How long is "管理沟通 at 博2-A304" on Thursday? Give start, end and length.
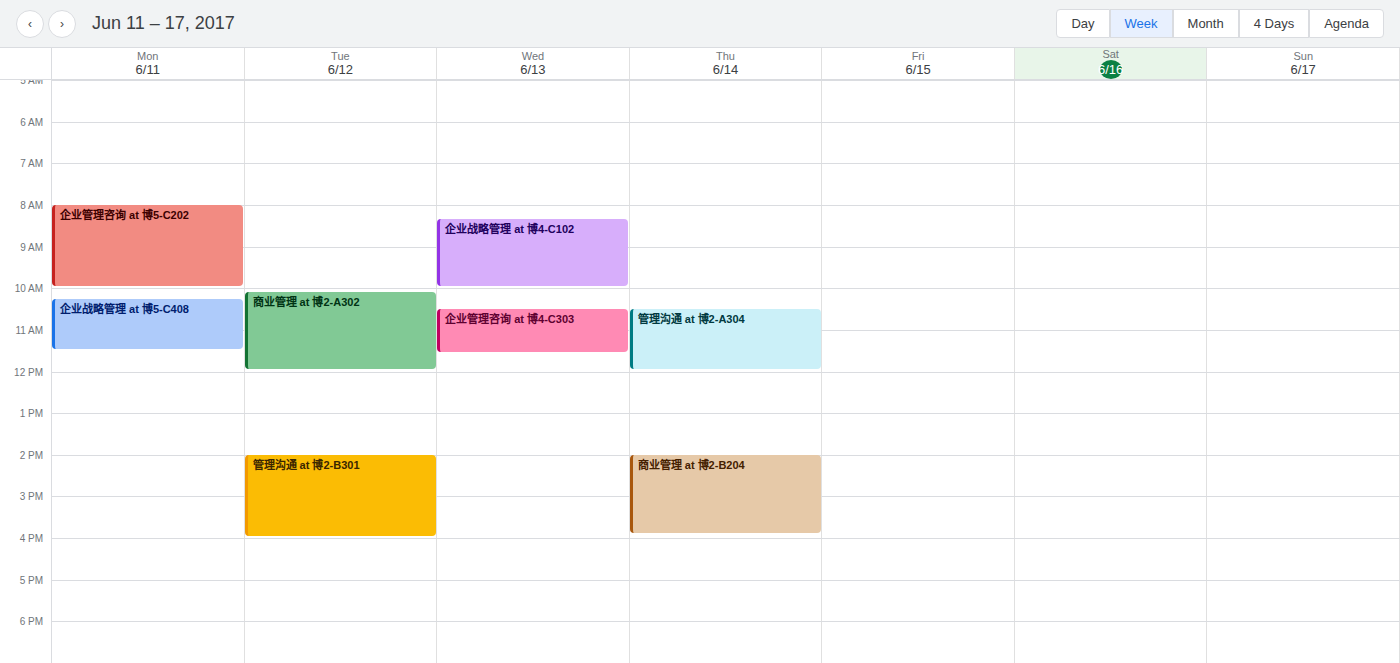
10:30 AM to 12:00 PM, 1 hour 30 minutes